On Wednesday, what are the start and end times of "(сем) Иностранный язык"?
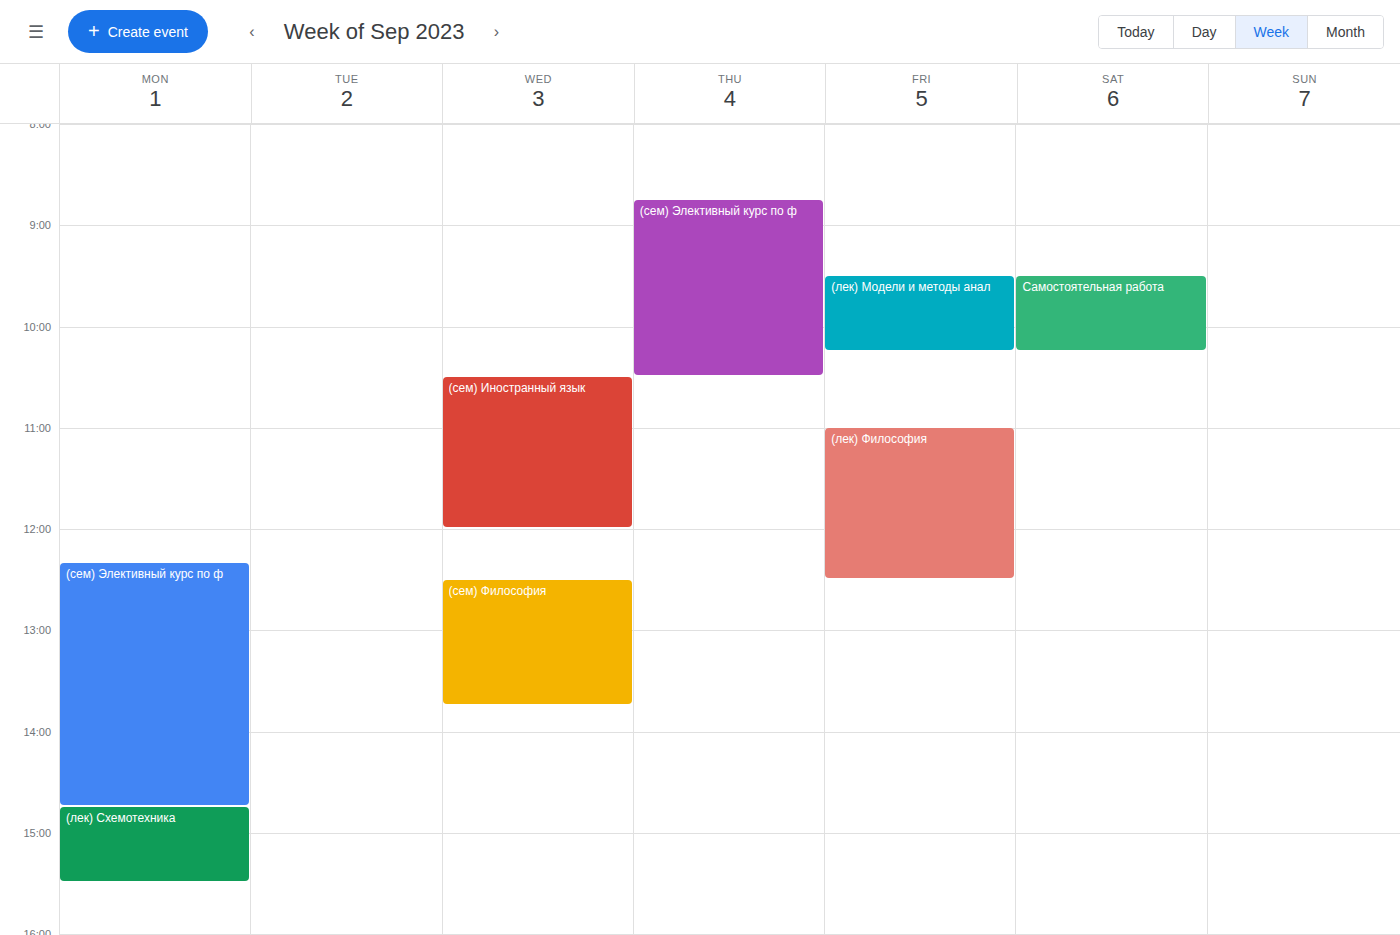
10:30 to 12:00